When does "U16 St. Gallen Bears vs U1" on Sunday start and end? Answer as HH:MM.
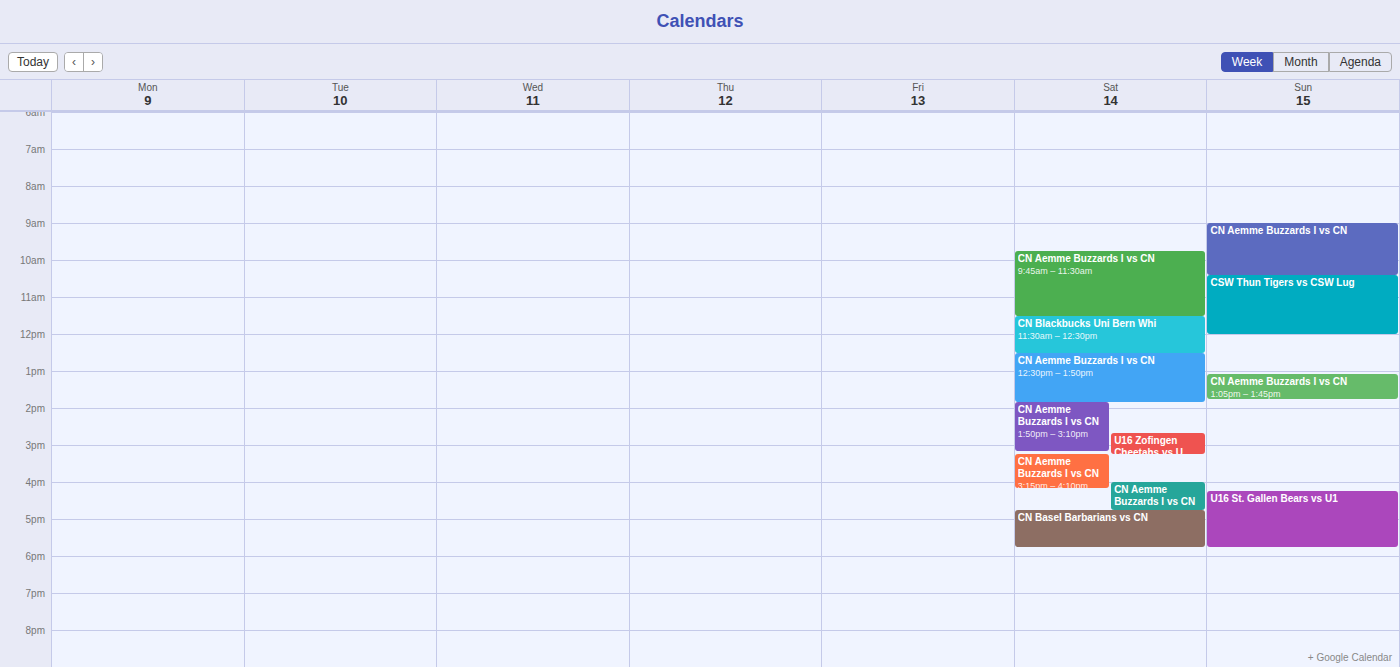
16:15 to 17:45